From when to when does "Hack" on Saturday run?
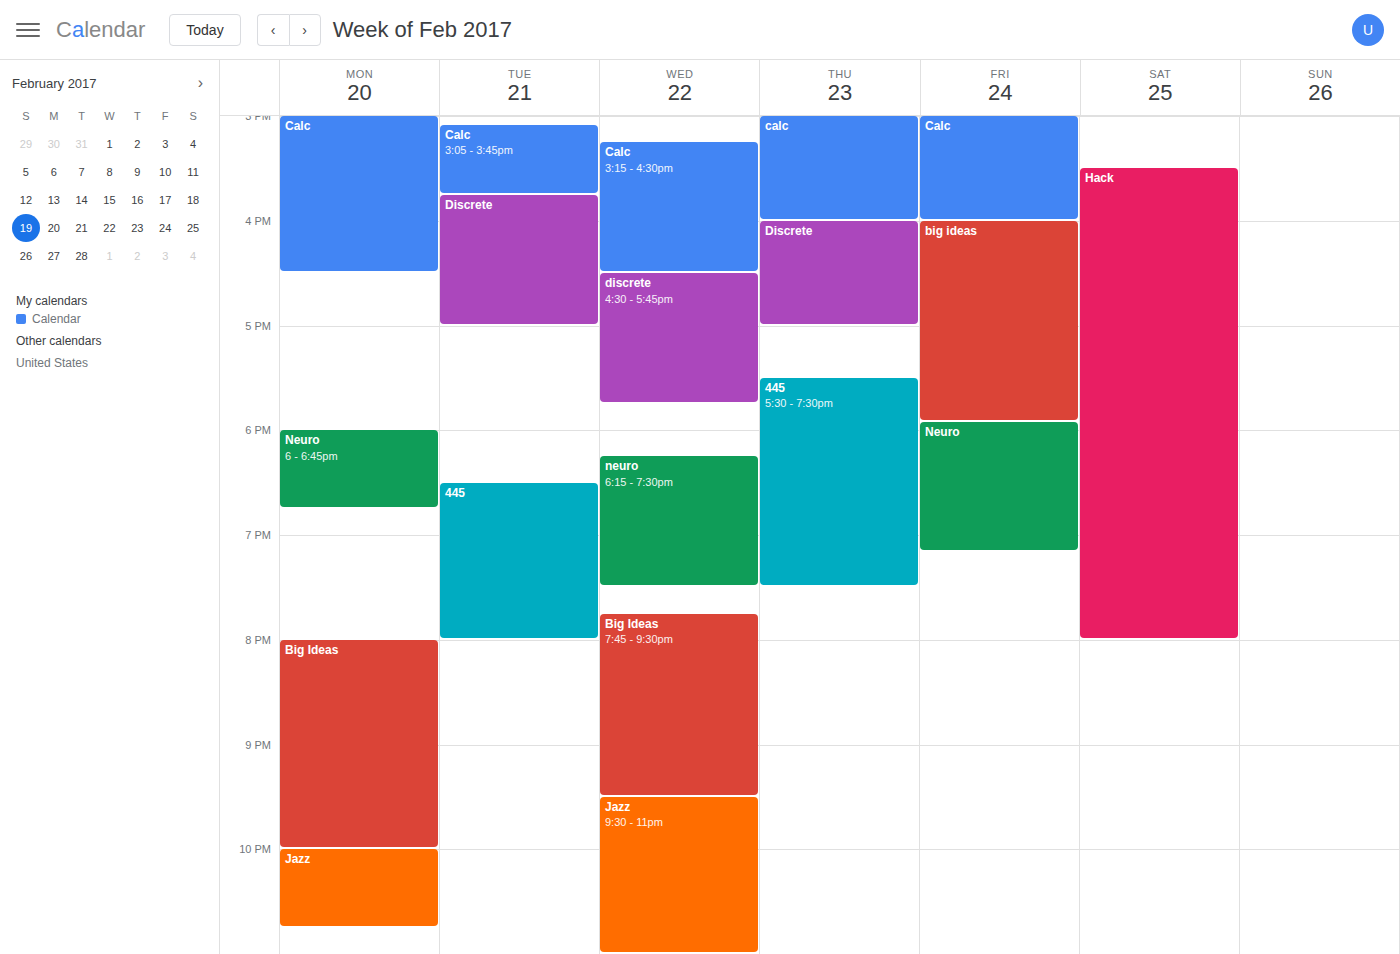
3:30 PM to 8:00 PM